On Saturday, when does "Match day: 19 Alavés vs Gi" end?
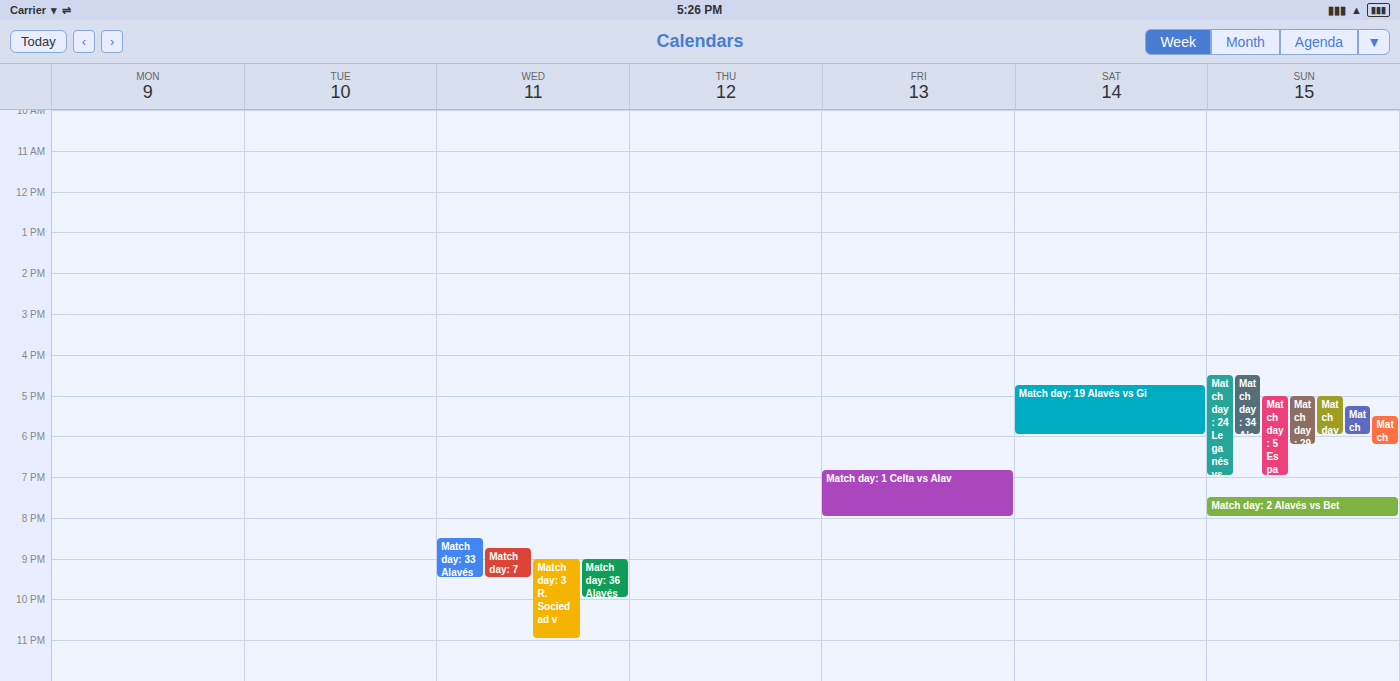
6:00 PM